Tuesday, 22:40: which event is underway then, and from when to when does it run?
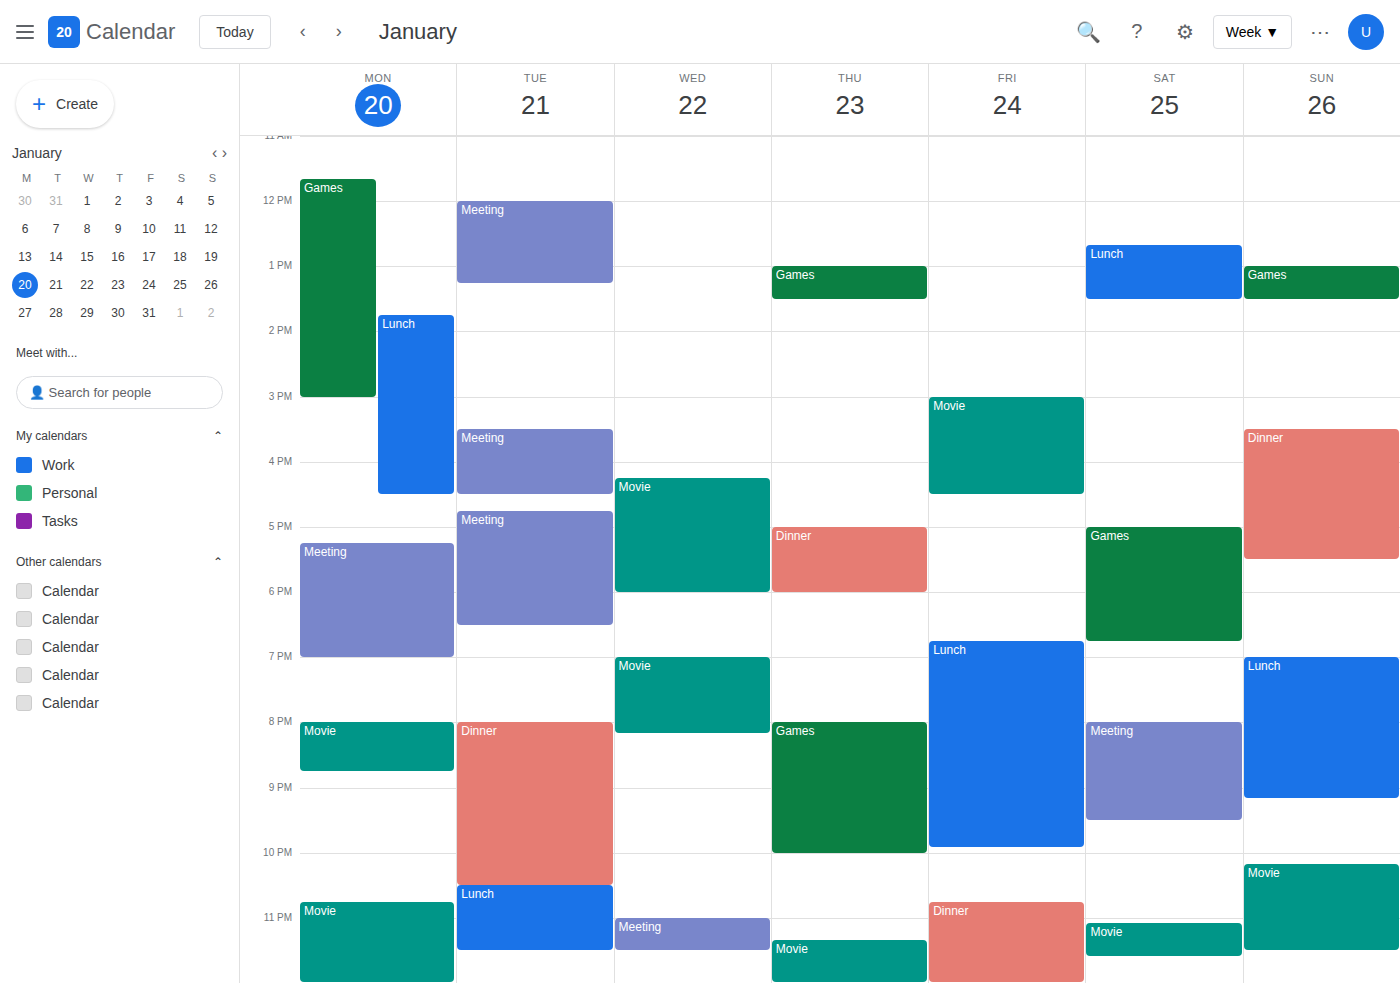
"Lunch", 22:30 to 23:30